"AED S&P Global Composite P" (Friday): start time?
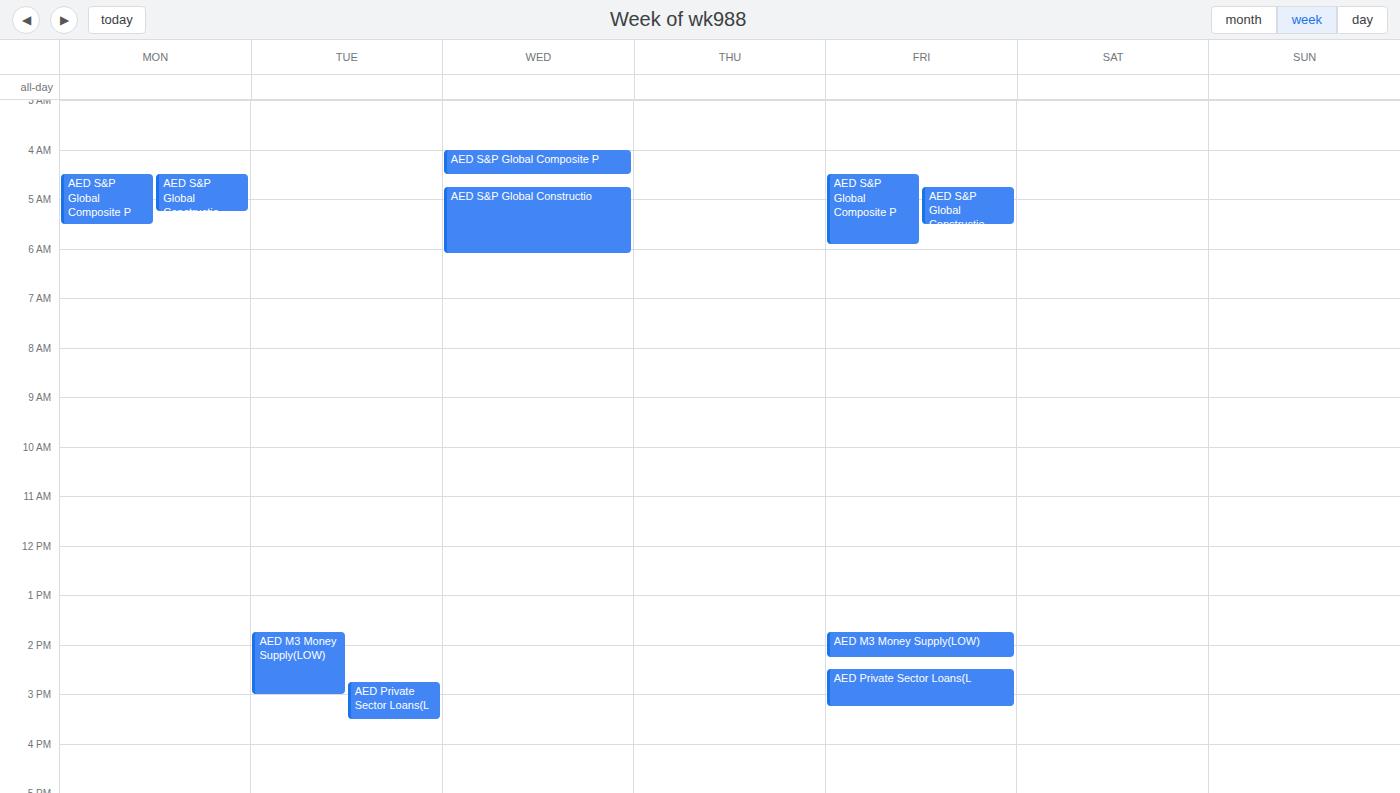
4:30 AM